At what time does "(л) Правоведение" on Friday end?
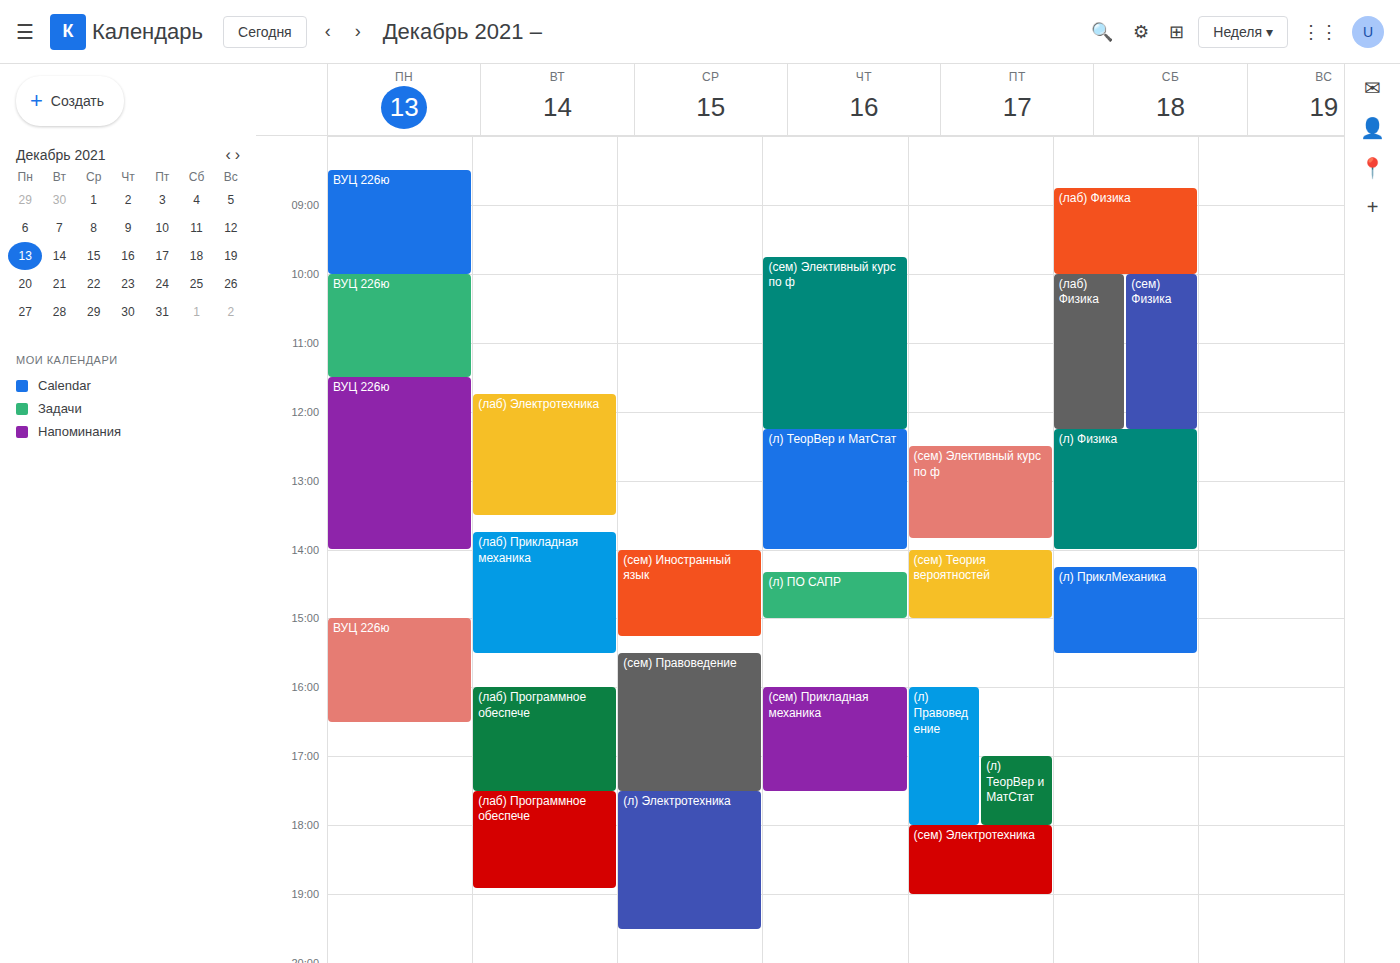
18:00